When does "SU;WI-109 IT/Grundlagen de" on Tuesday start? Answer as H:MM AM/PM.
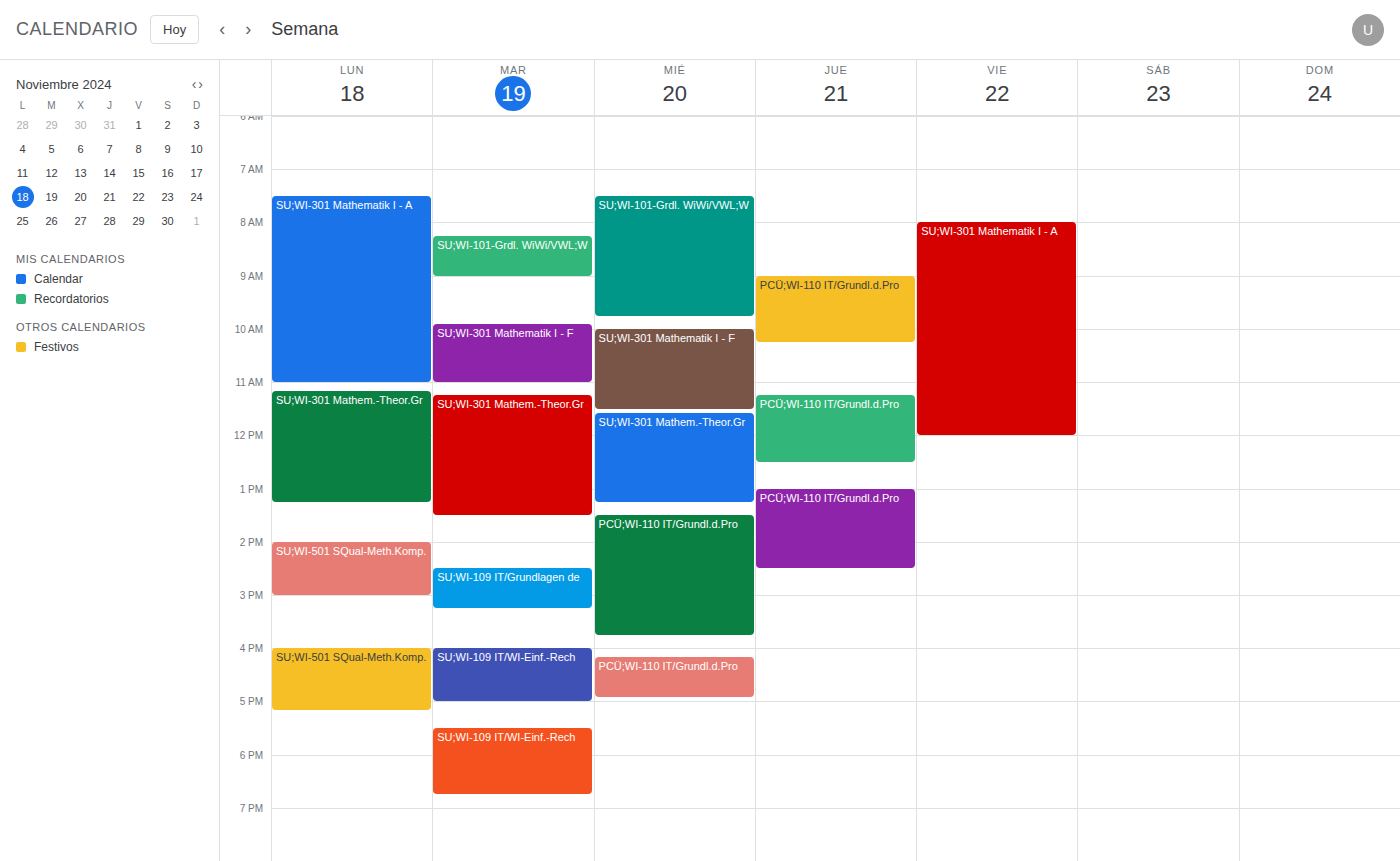
2:30 PM